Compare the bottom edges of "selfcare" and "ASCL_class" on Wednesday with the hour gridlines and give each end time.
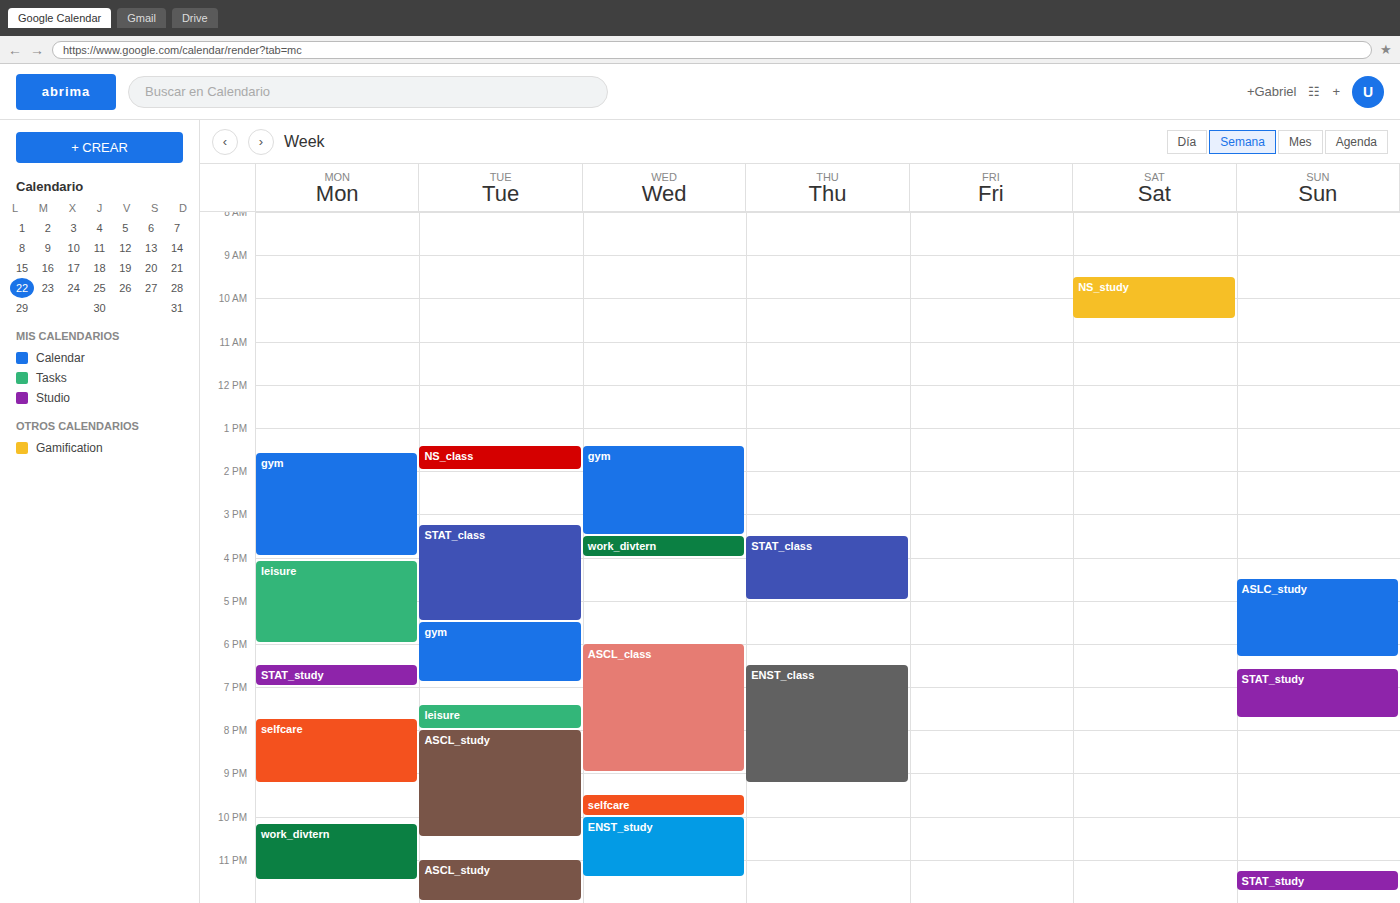
"selfcare": 22:00, exactly on the 22:00 line. "ASCL_class": 21:00, exactly on the 21:00 line.